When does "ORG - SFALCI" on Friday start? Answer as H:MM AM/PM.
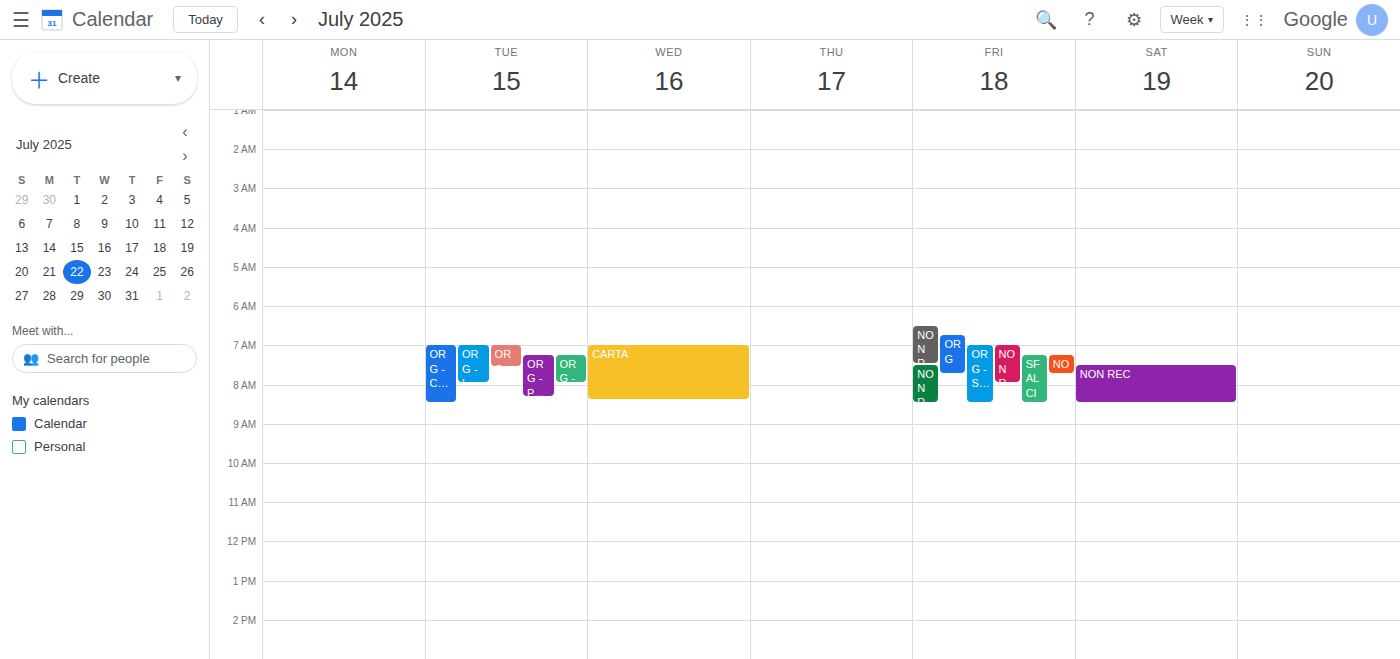
7:00 AM